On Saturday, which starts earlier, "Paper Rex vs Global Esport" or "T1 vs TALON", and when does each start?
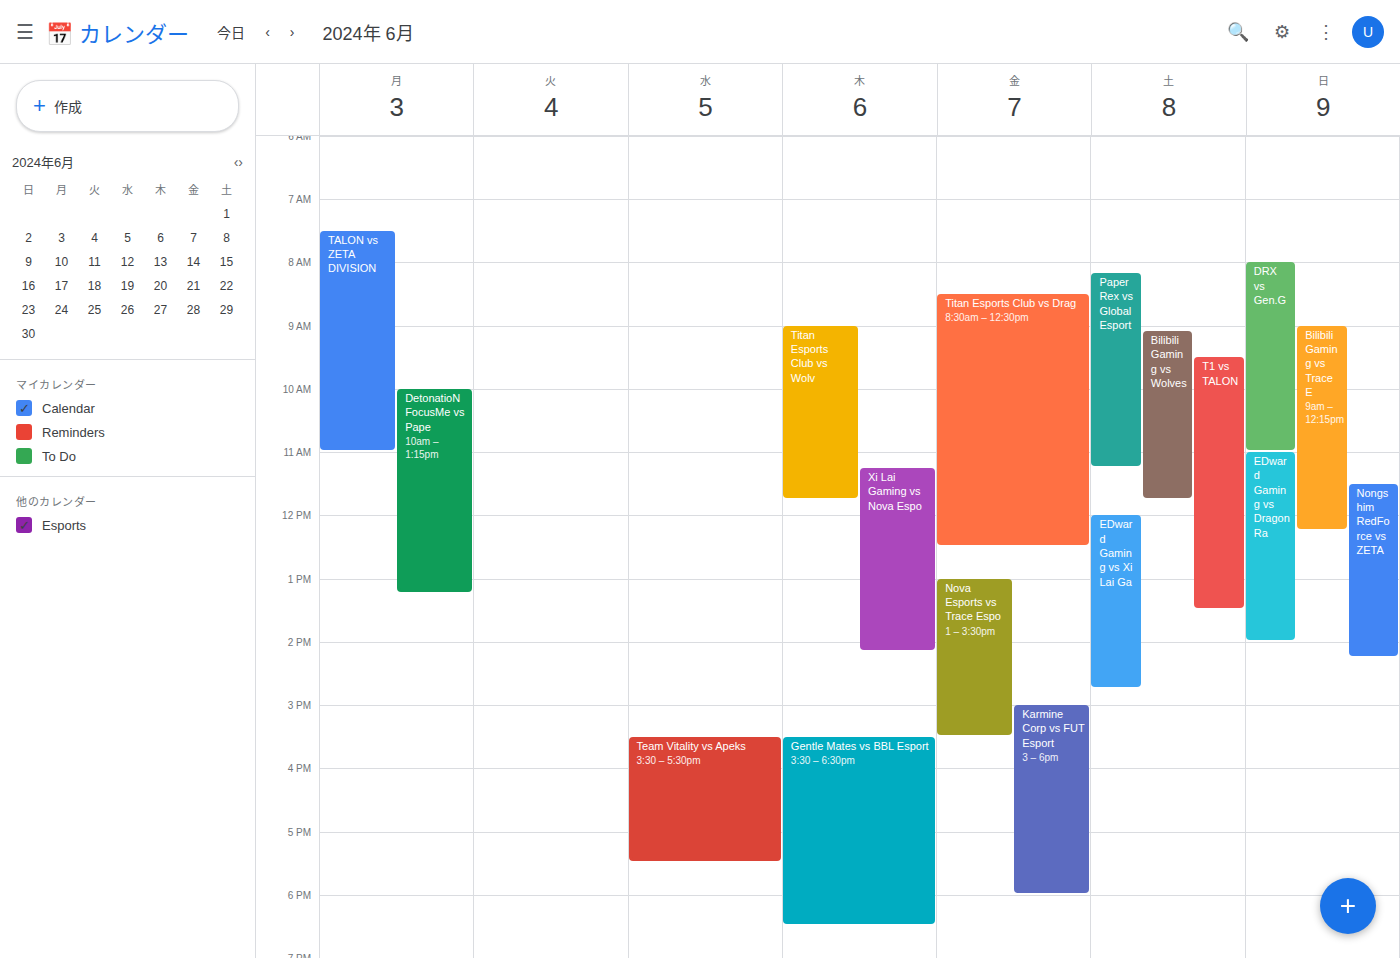
"Paper Rex vs Global Esport" 8:10 AM; "T1 vs TALON" 9:30 AM.